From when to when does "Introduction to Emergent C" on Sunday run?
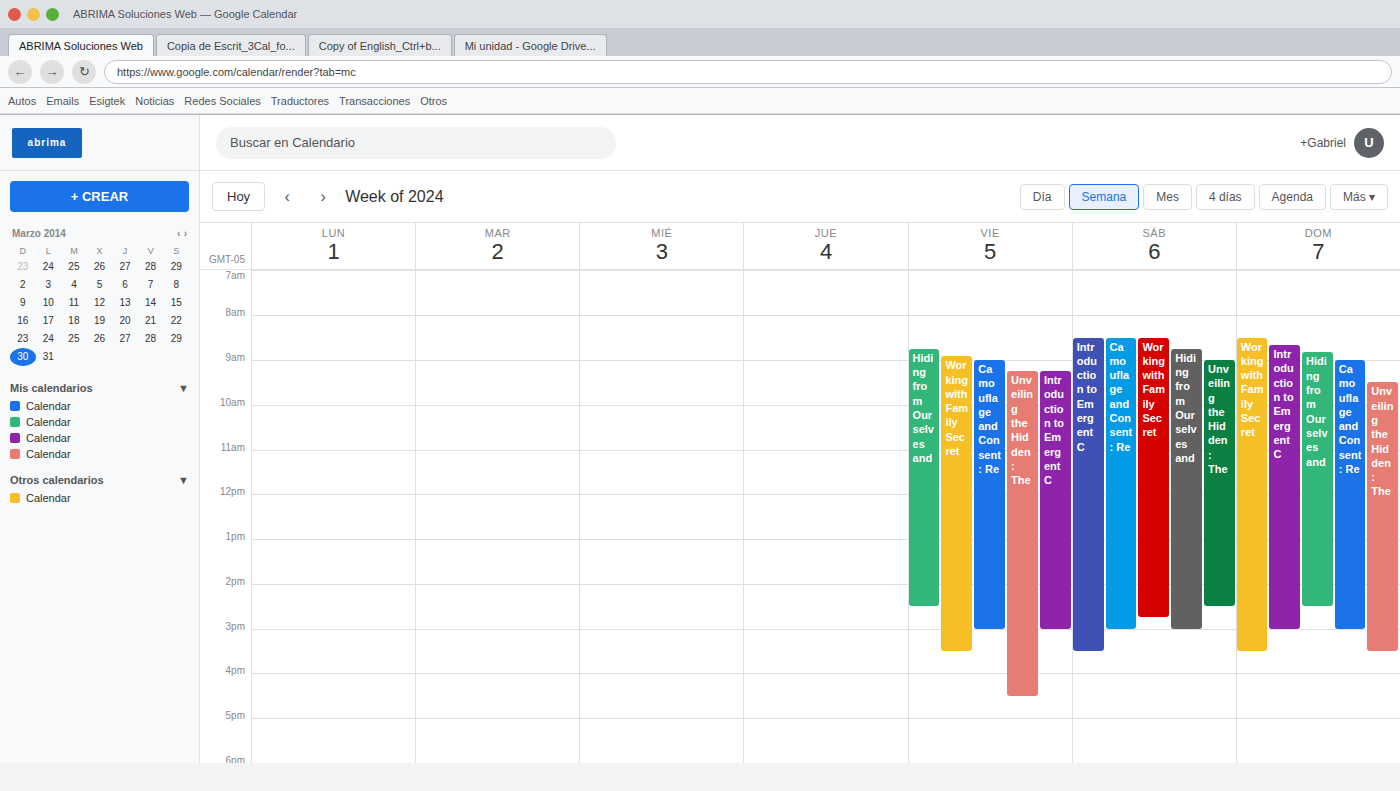
8:40 AM to 3:00 PM